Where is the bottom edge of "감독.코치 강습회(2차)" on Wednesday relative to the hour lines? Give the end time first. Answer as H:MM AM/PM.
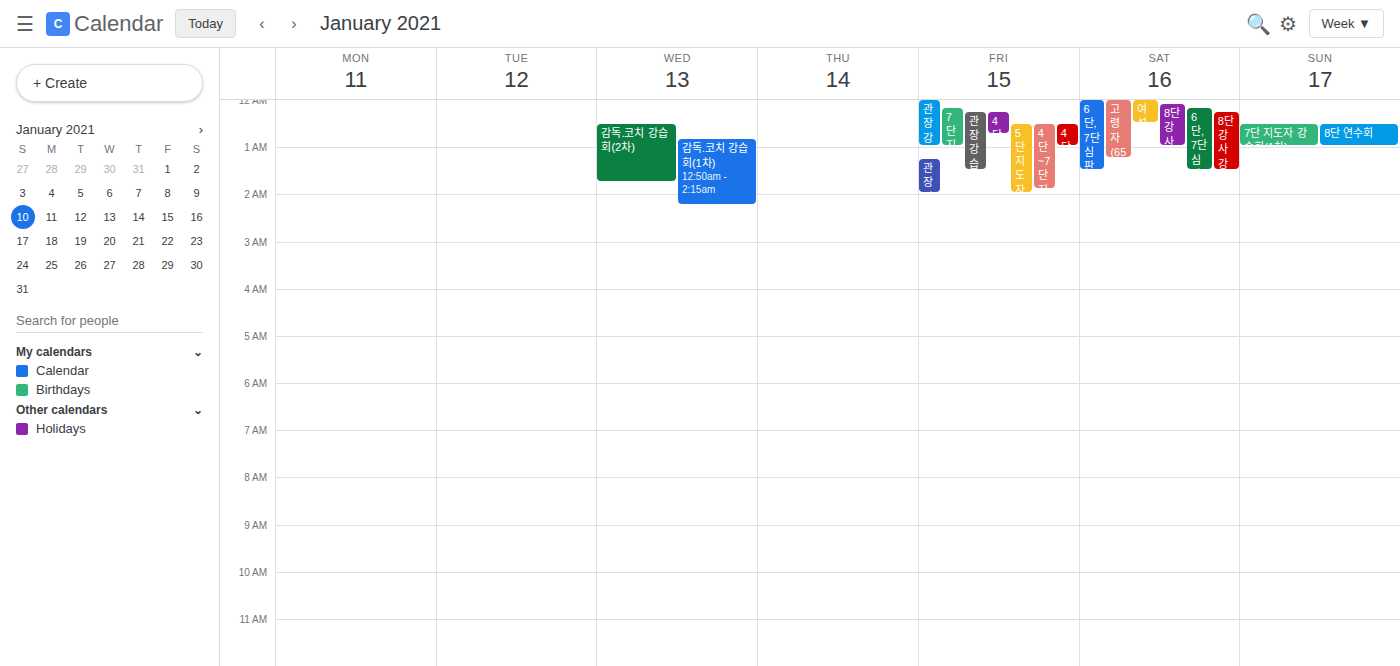
1:45 AM -- neither: three quarters of the way from the 1 AM line to the 2 AM line.